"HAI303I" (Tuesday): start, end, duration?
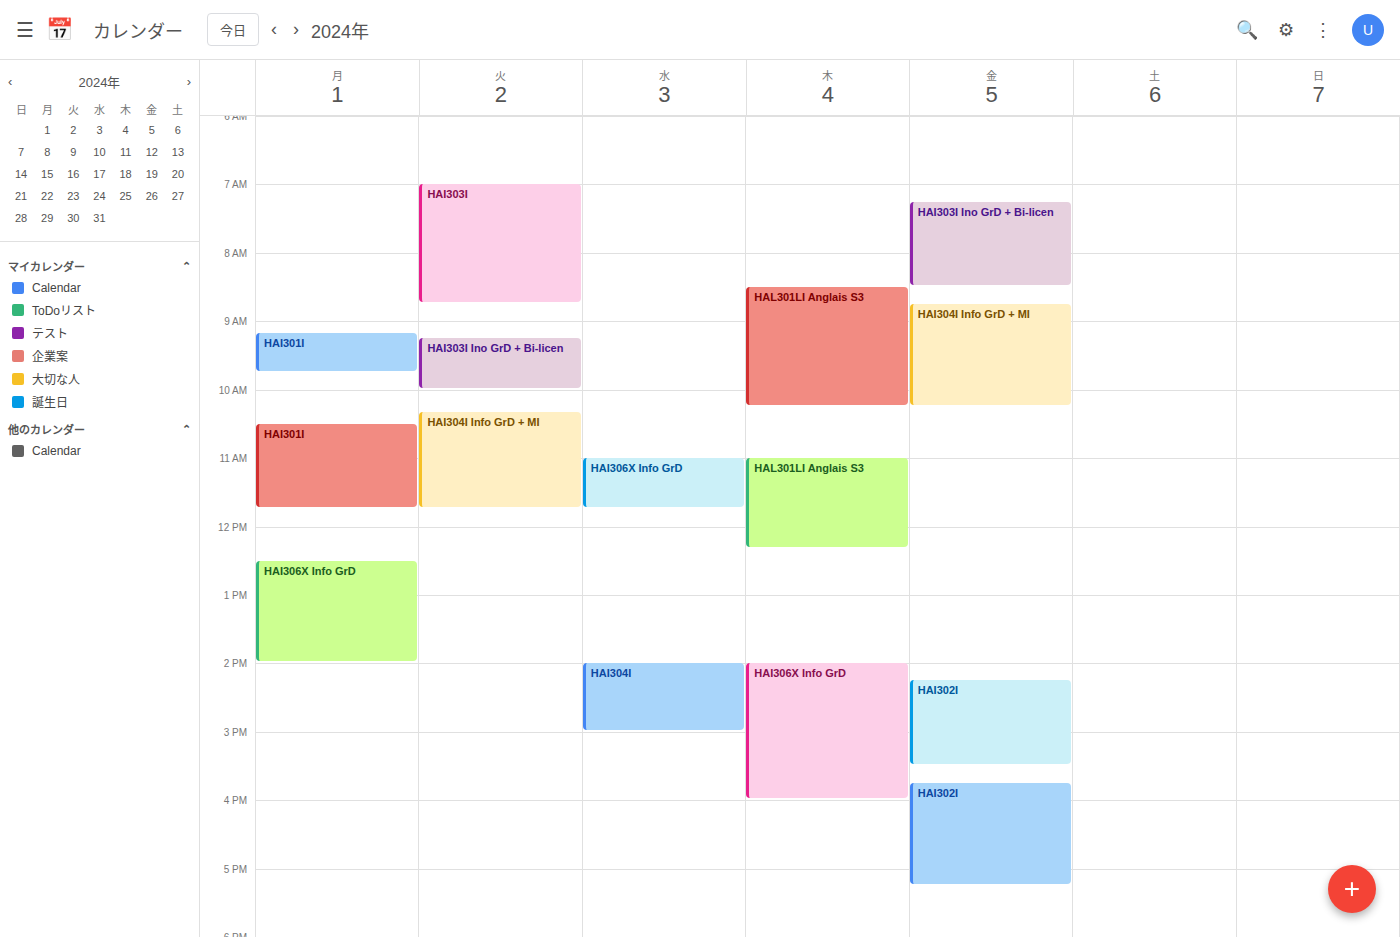
7:00 AM to 8:45 AM, 1 hour 45 minutes